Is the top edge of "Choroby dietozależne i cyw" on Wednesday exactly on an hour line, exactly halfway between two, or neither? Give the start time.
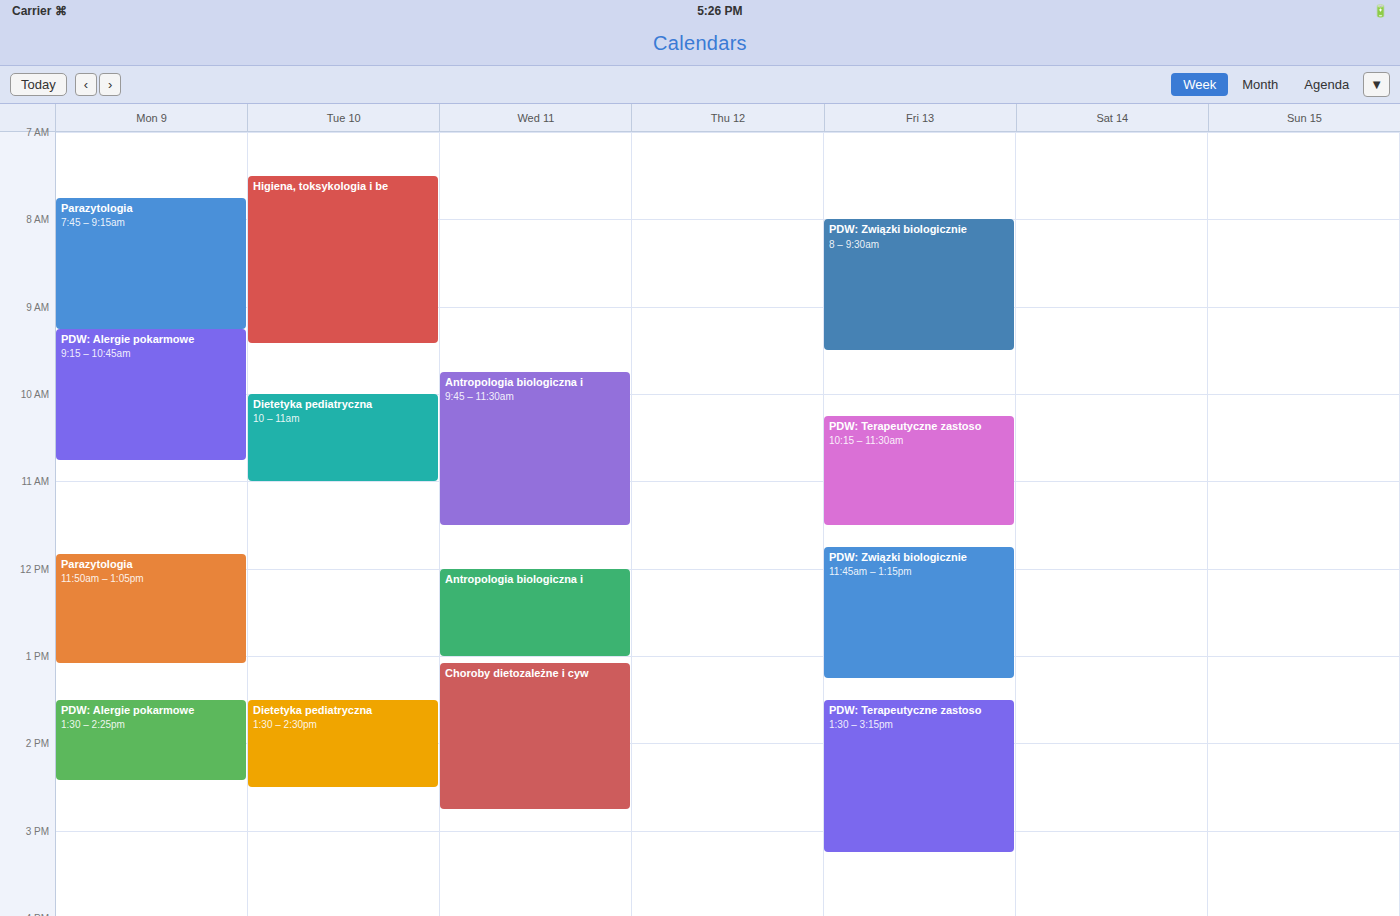
1:05 PM -- neither: 5 minutes below the 1 PM line and 55 minutes above the 2 PM line.